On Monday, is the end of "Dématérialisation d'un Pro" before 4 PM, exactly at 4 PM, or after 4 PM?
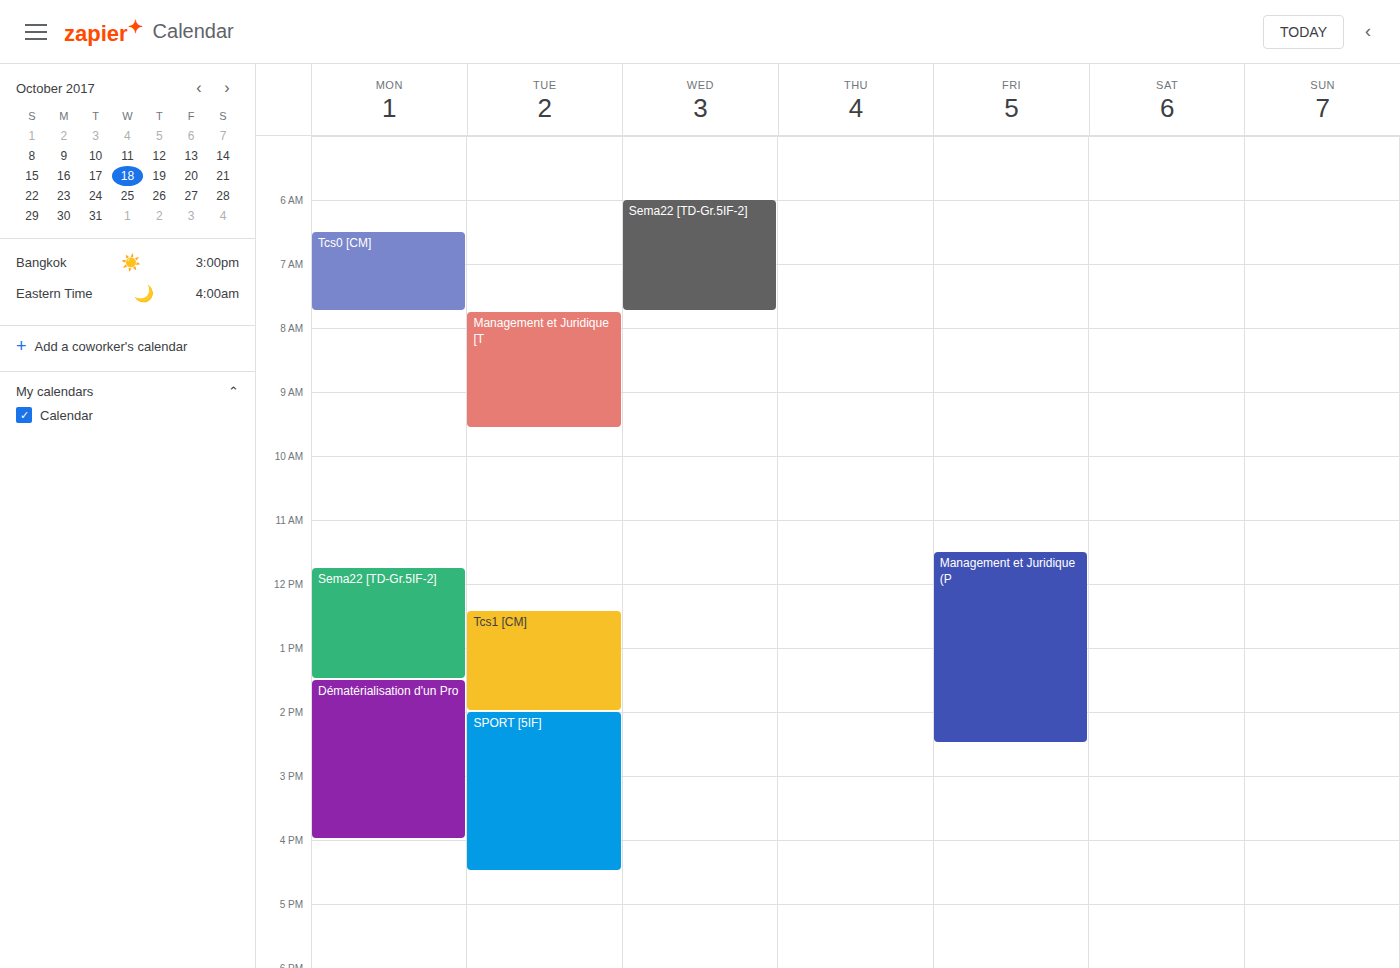
4:00 PM -- exactly at 4 PM, on the 4 PM line.